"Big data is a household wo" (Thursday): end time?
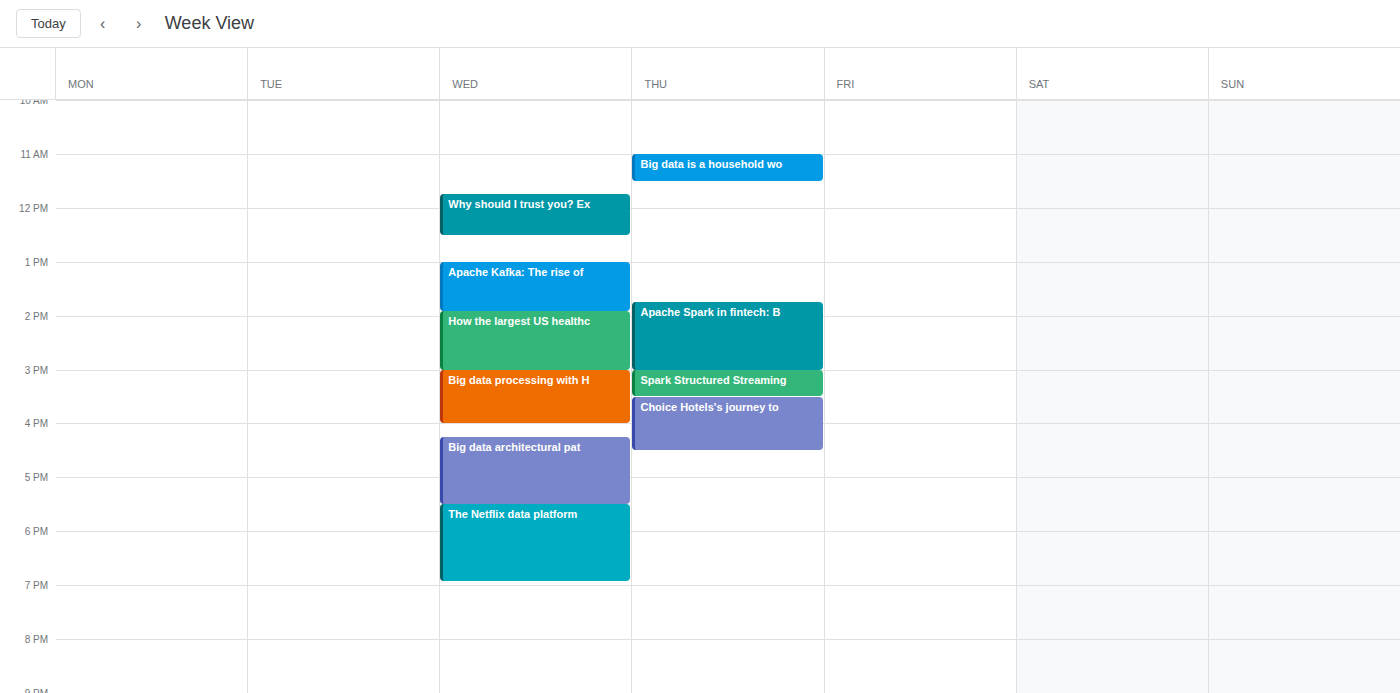
11:30 AM